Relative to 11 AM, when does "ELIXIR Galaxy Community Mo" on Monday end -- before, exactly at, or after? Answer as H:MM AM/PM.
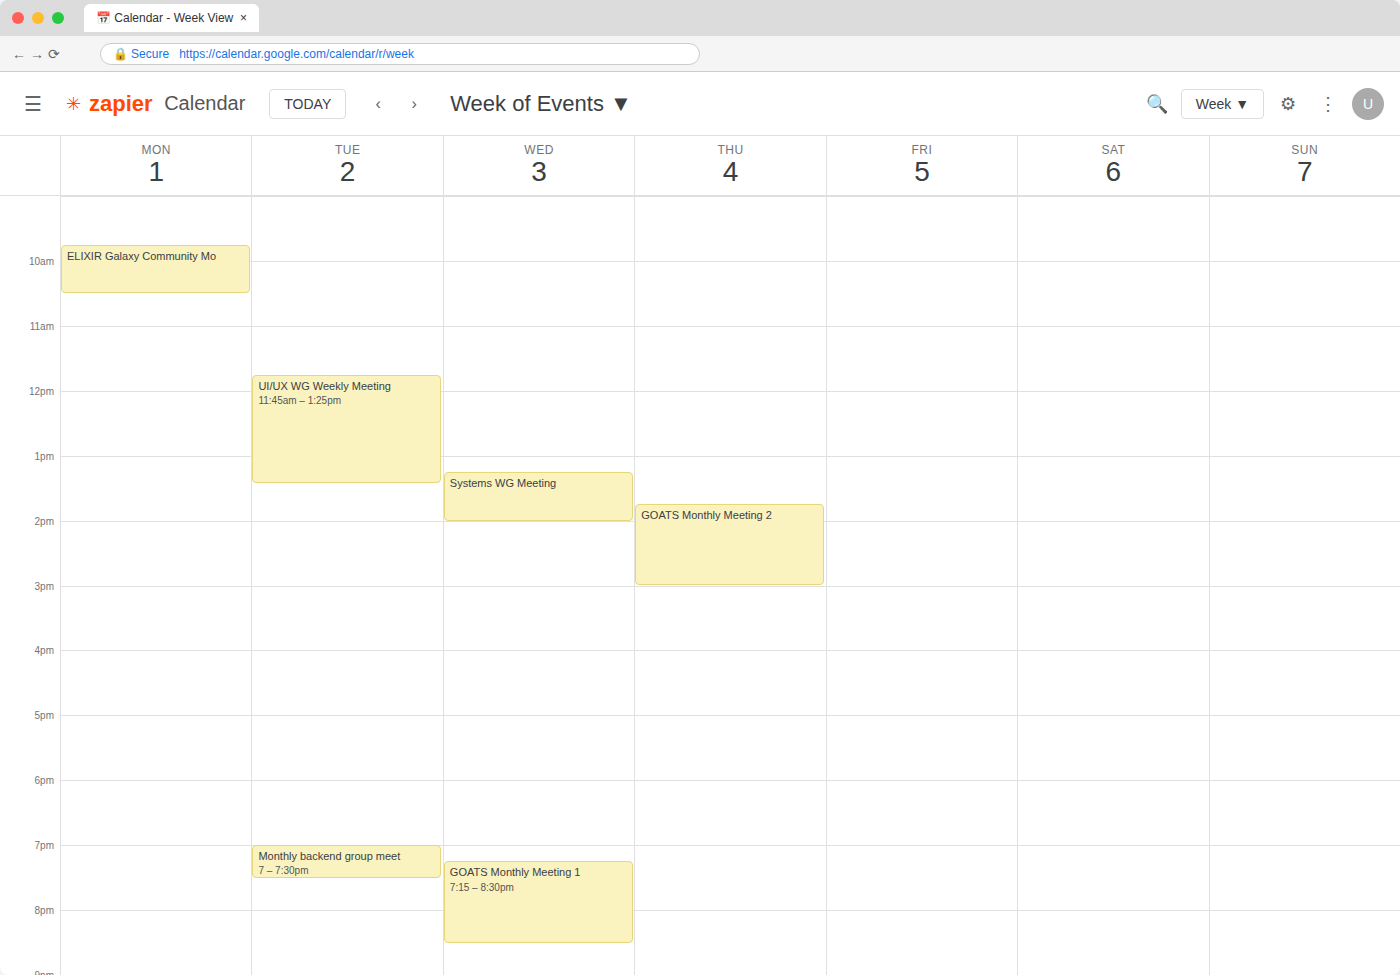
10:30 AM -- before 11 AM, 30 minutes above the 11 AM line.